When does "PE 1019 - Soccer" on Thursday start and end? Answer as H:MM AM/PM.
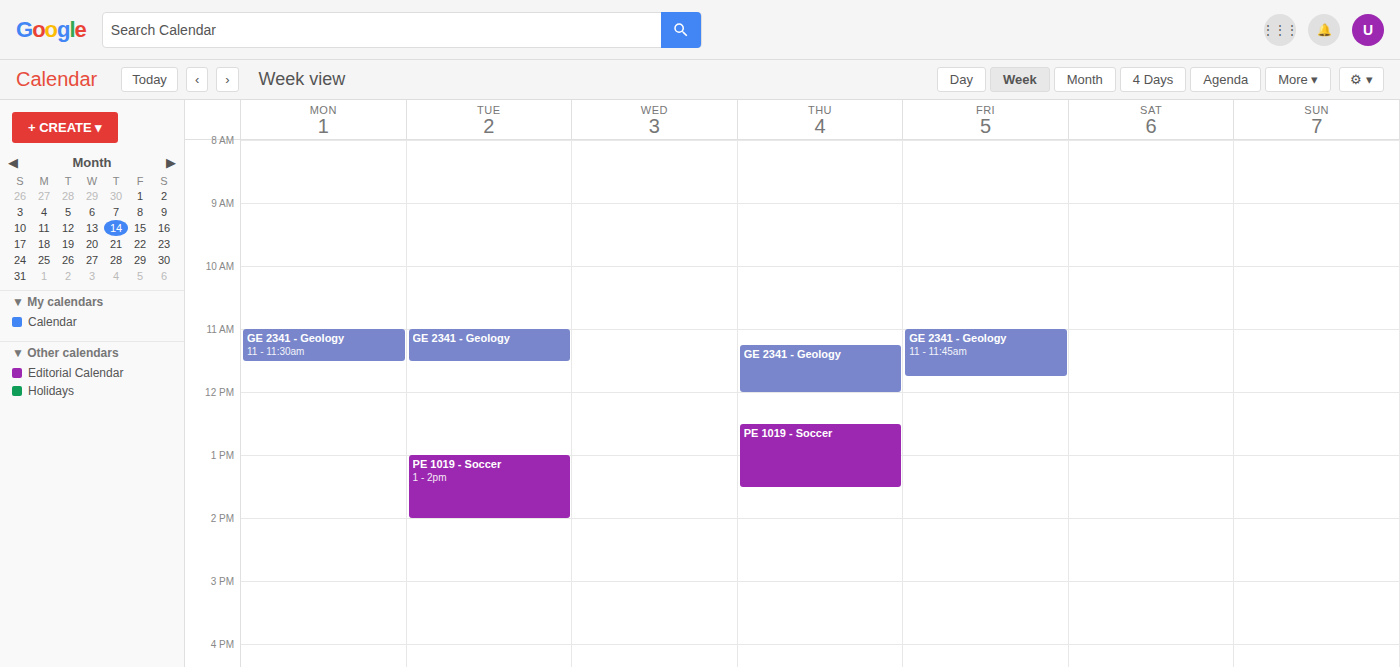
12:30 PM to 1:30 PM